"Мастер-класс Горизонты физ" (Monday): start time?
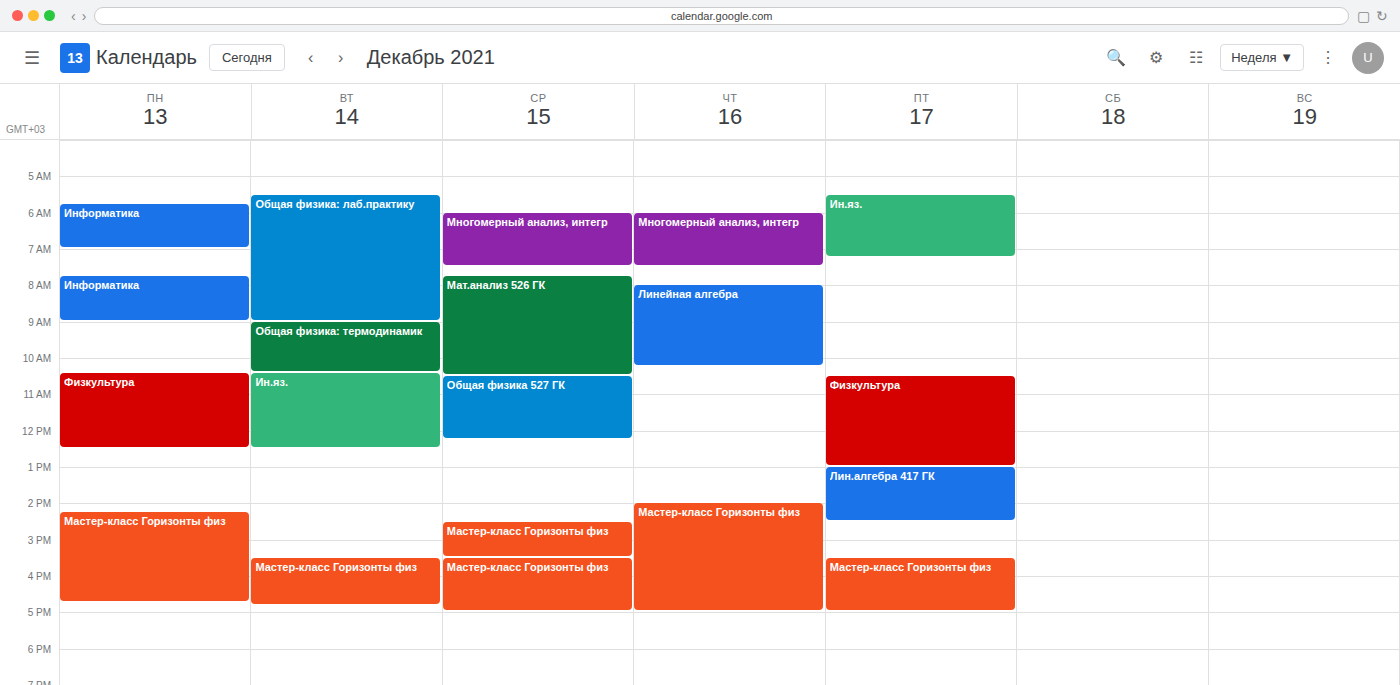
2:15 PM